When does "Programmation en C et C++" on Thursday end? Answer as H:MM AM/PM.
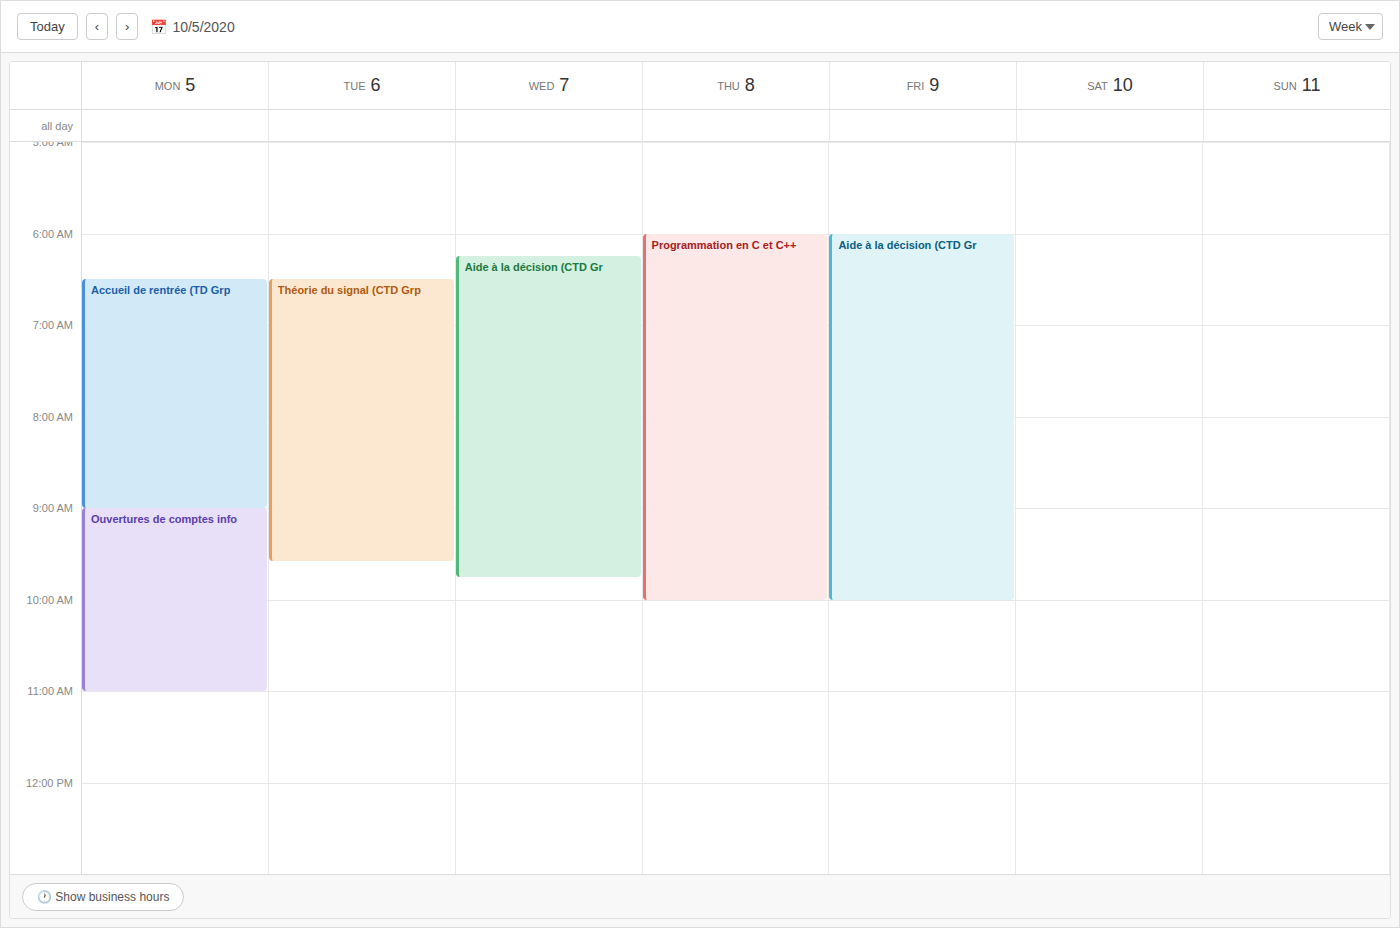
10:00 AM